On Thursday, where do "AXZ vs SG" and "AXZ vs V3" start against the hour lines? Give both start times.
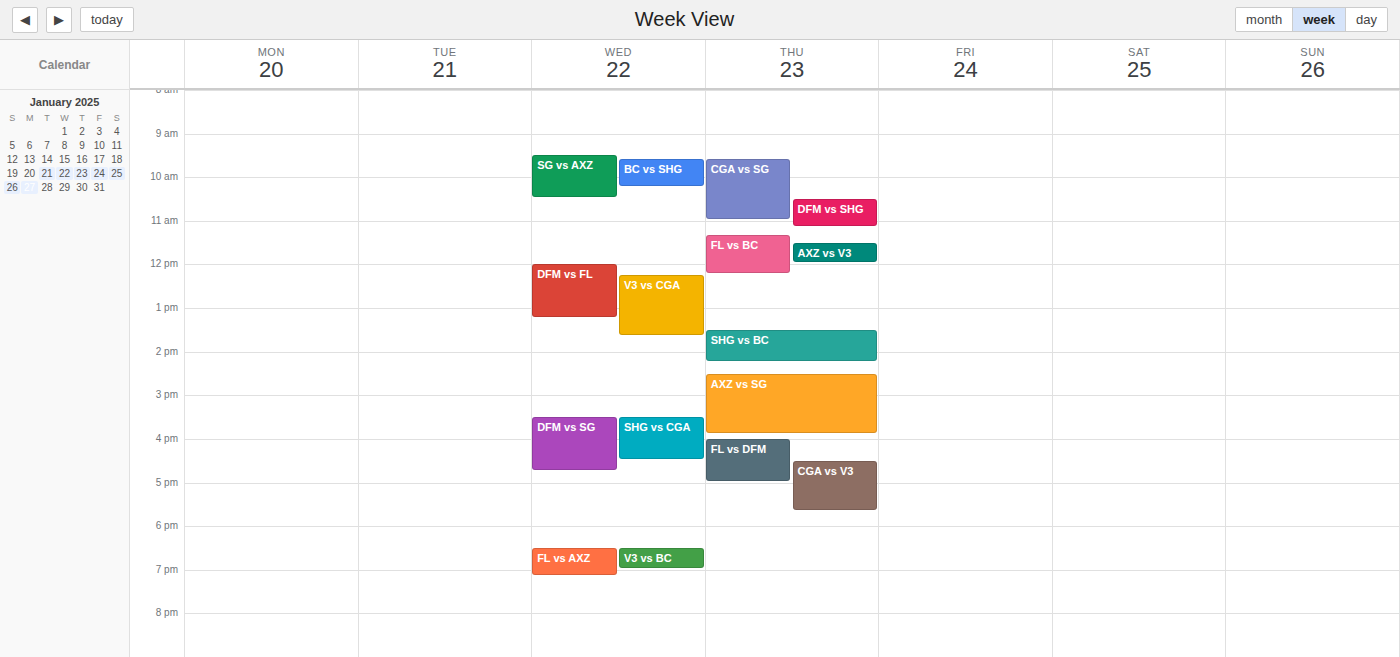
"AXZ vs SG": 2:30 PM, halfway between the 2 PM and 3 PM lines. "AXZ vs V3": 11:30 AM, halfway between the 11 AM and 12 PM lines.